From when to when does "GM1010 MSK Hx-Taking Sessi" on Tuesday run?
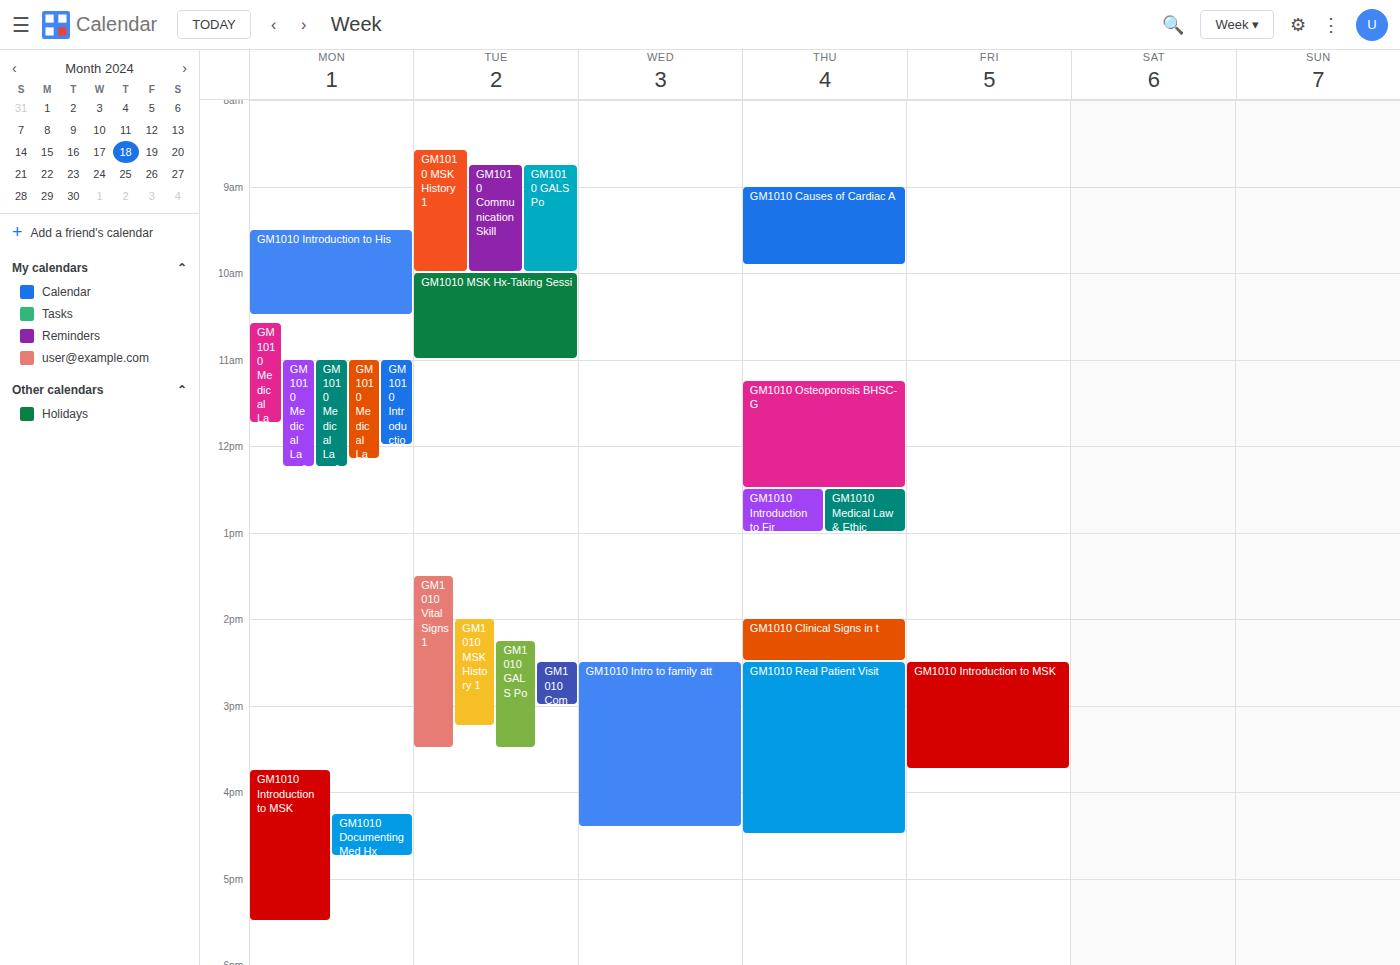
10:00 AM to 11:00 AM